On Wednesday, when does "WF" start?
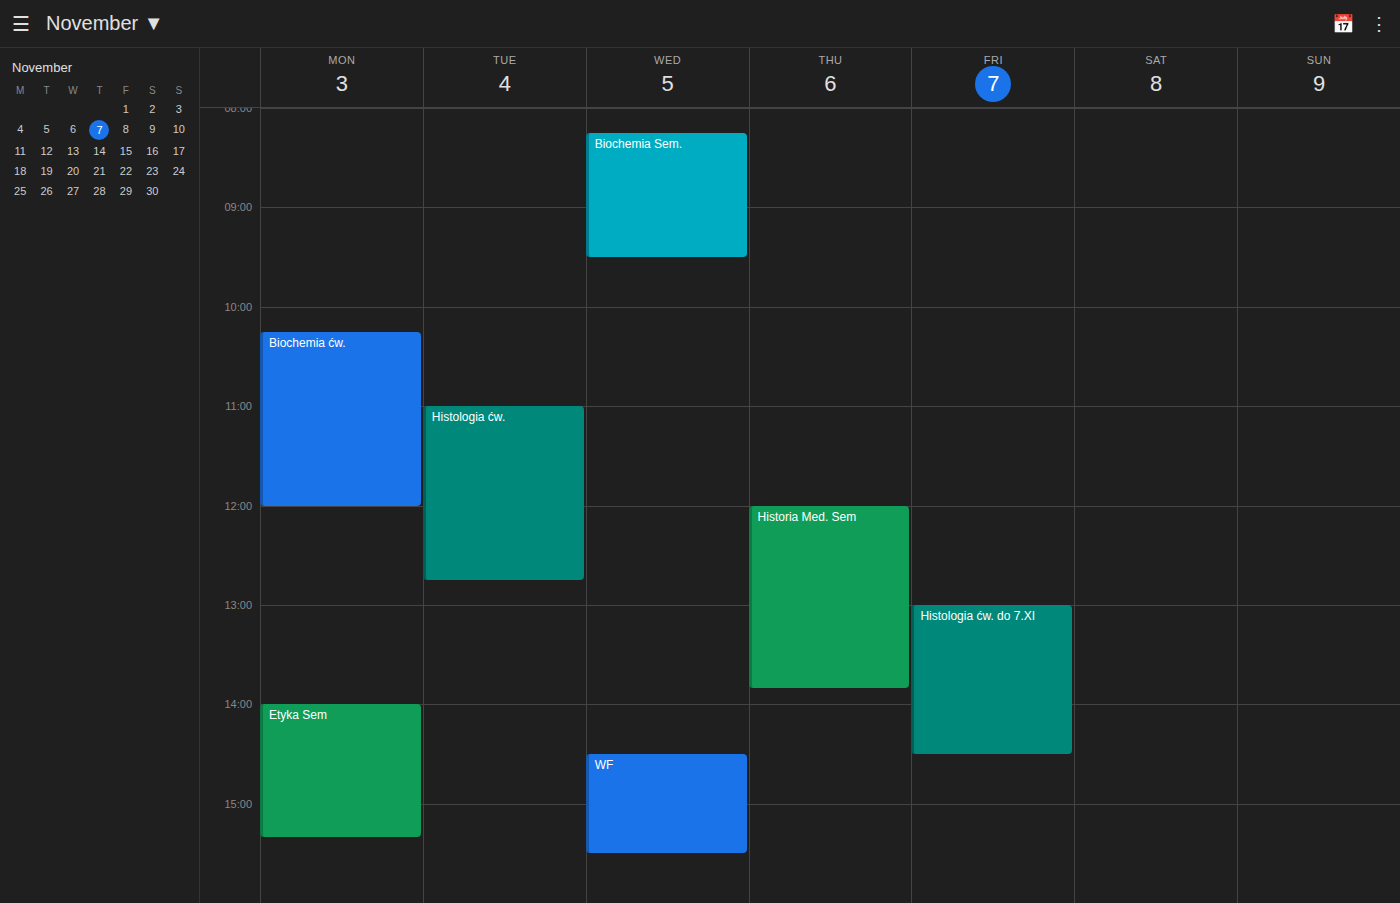
2:30 PM